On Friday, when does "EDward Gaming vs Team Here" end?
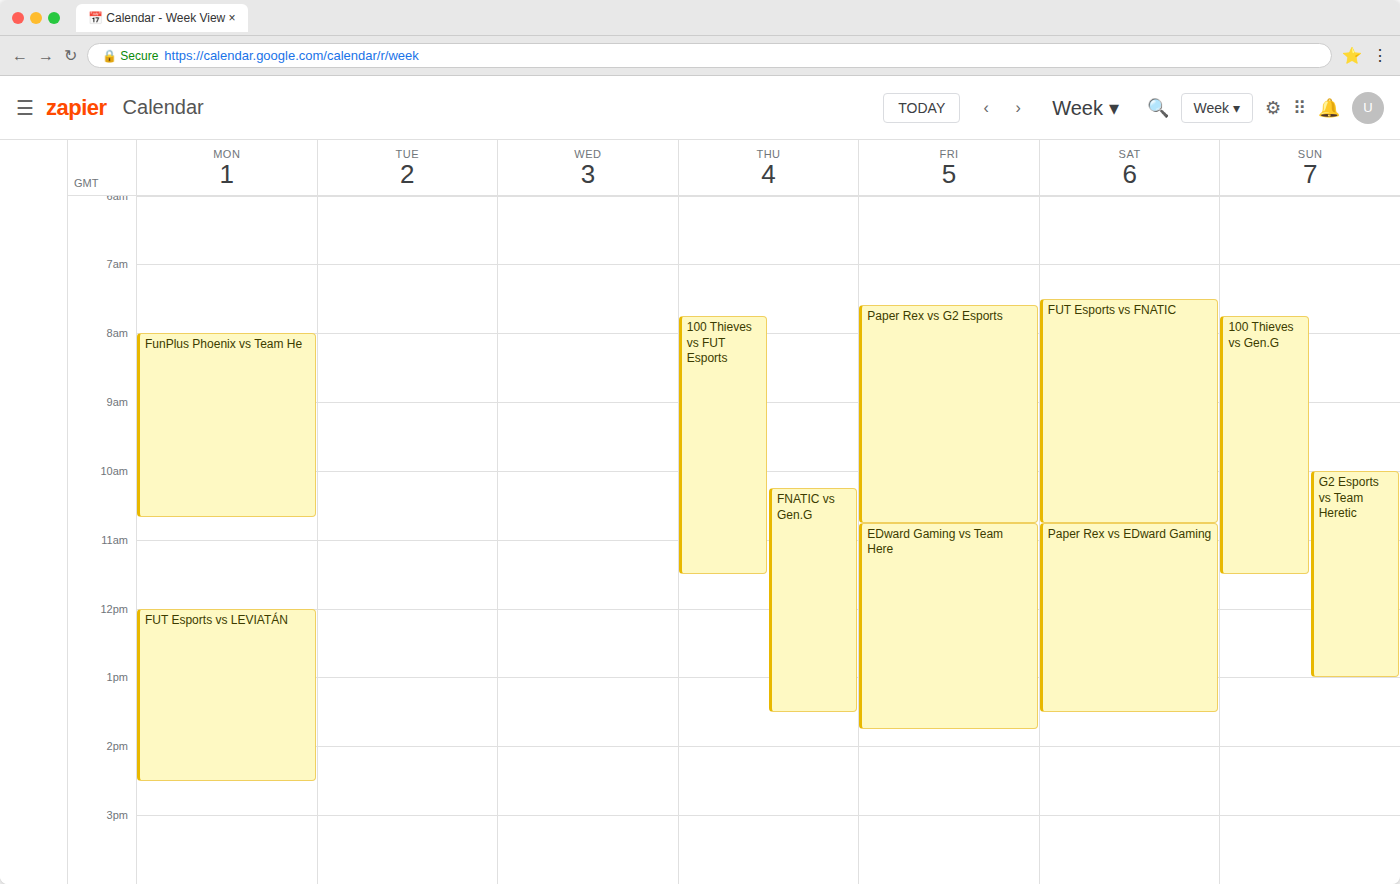
1:45 PM